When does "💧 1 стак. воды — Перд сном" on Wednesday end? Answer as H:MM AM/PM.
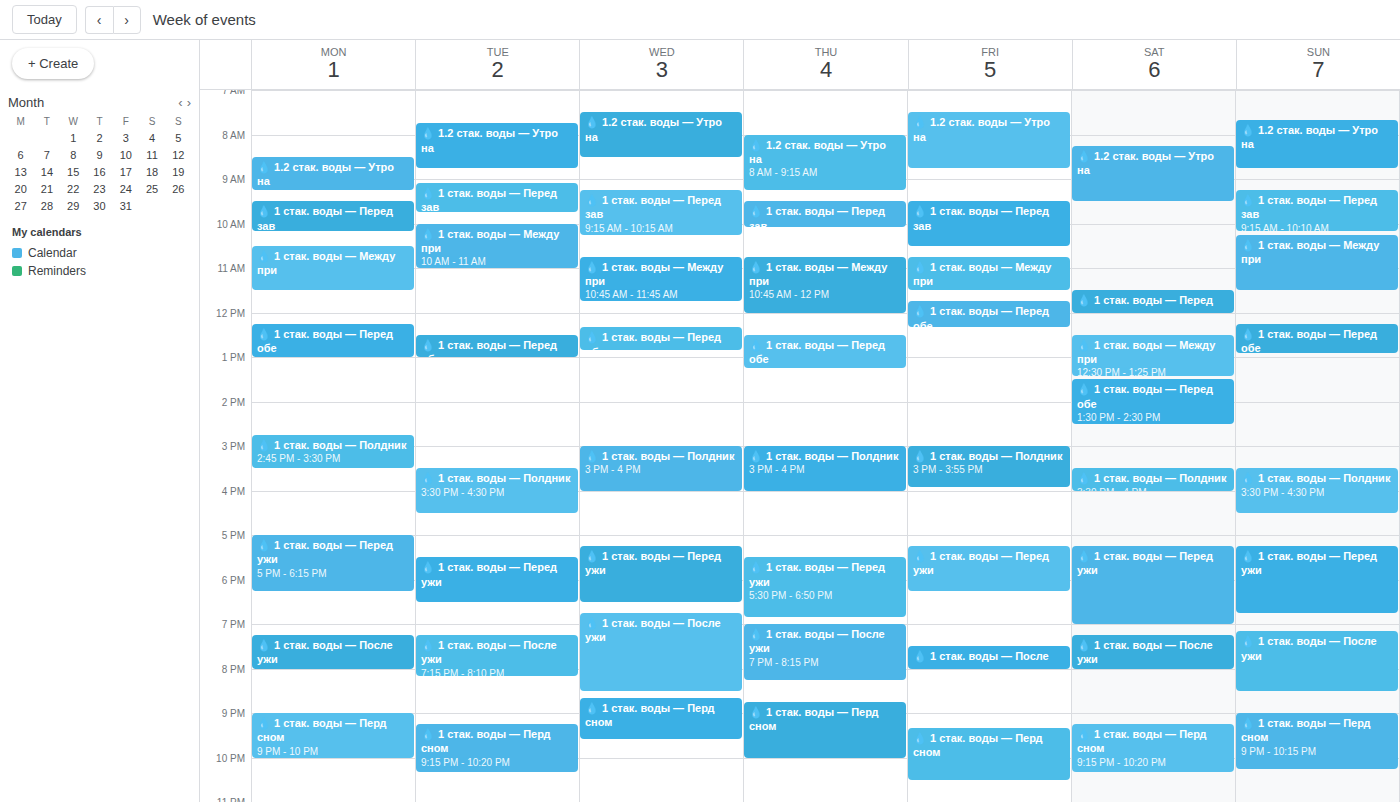
9:35 PM